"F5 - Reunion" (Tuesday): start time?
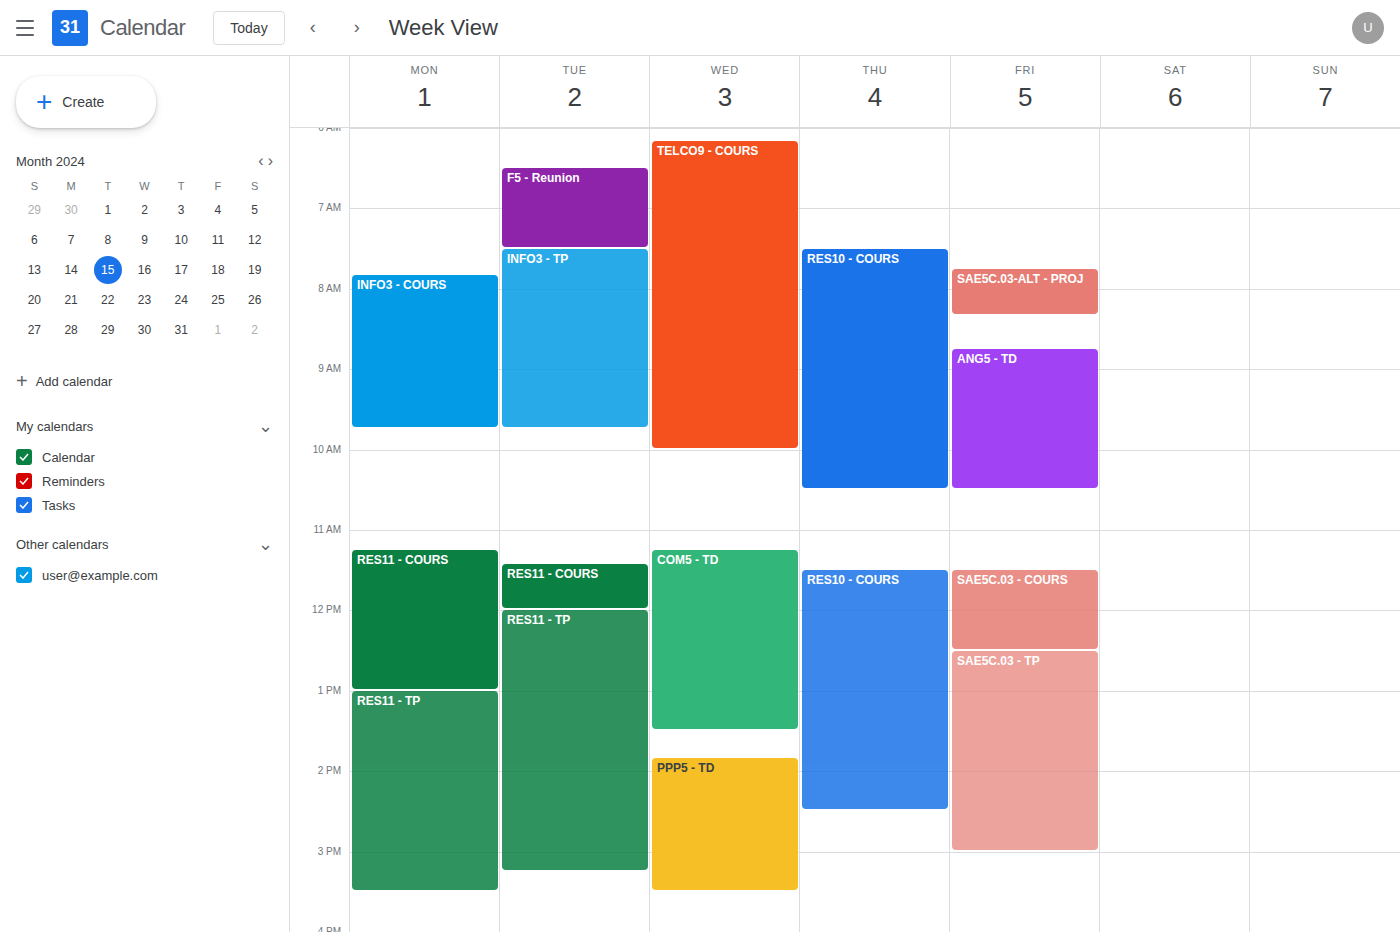
6:30 AM